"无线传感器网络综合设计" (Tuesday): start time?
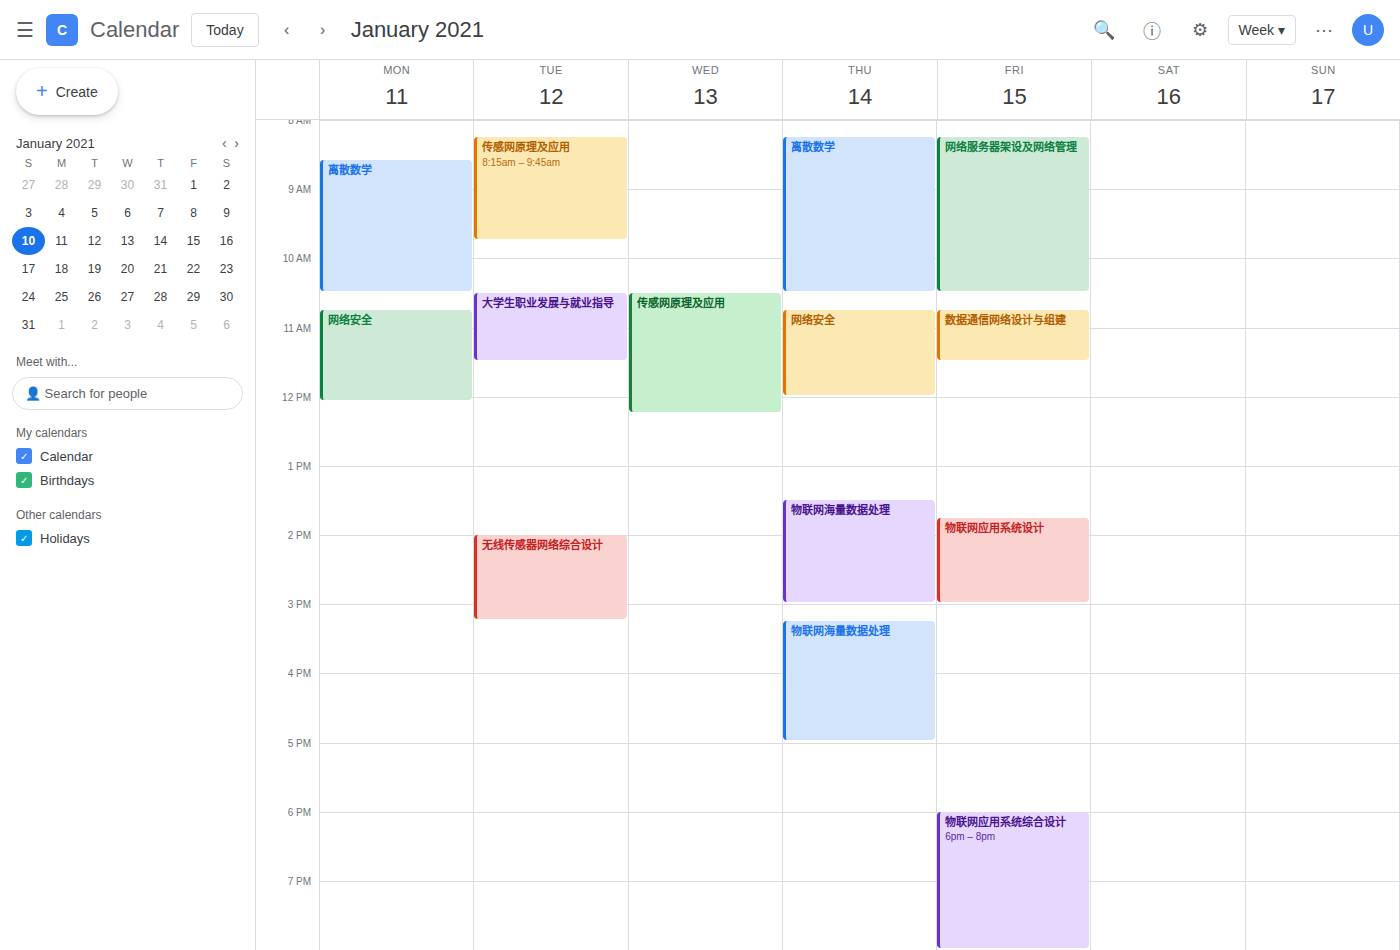
2:00 PM